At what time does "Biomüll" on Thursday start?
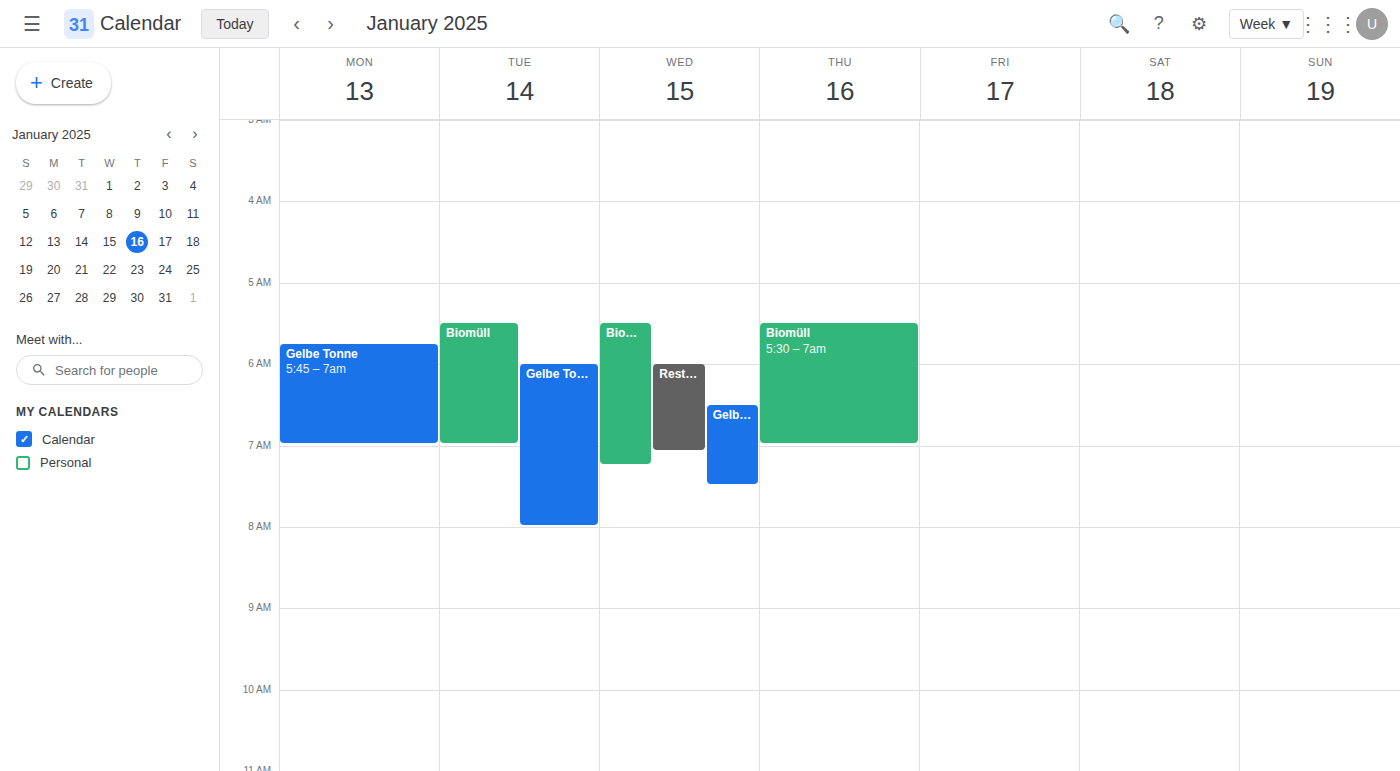
5:30 AM